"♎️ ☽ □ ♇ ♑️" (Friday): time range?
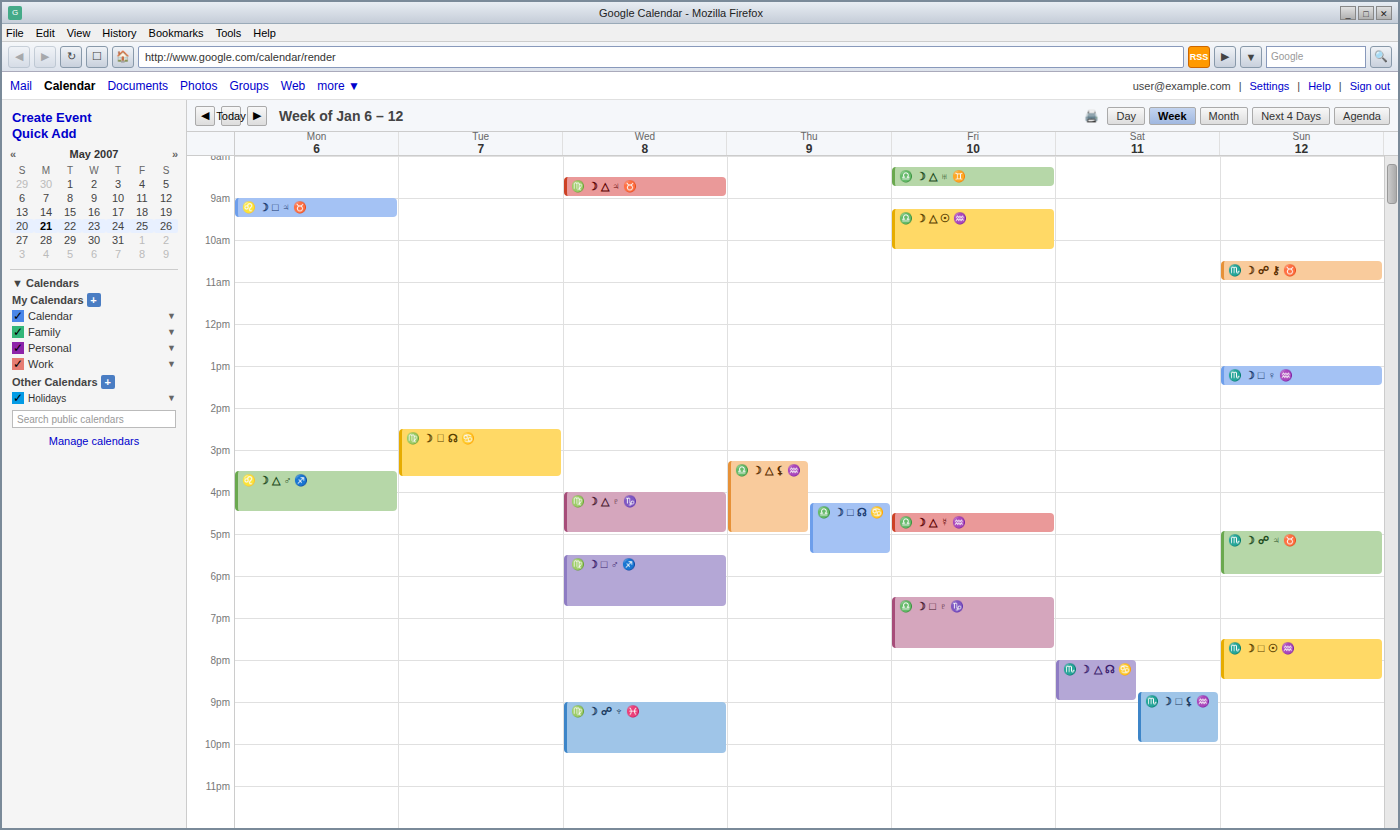
6:30 PM to 7:45 PM